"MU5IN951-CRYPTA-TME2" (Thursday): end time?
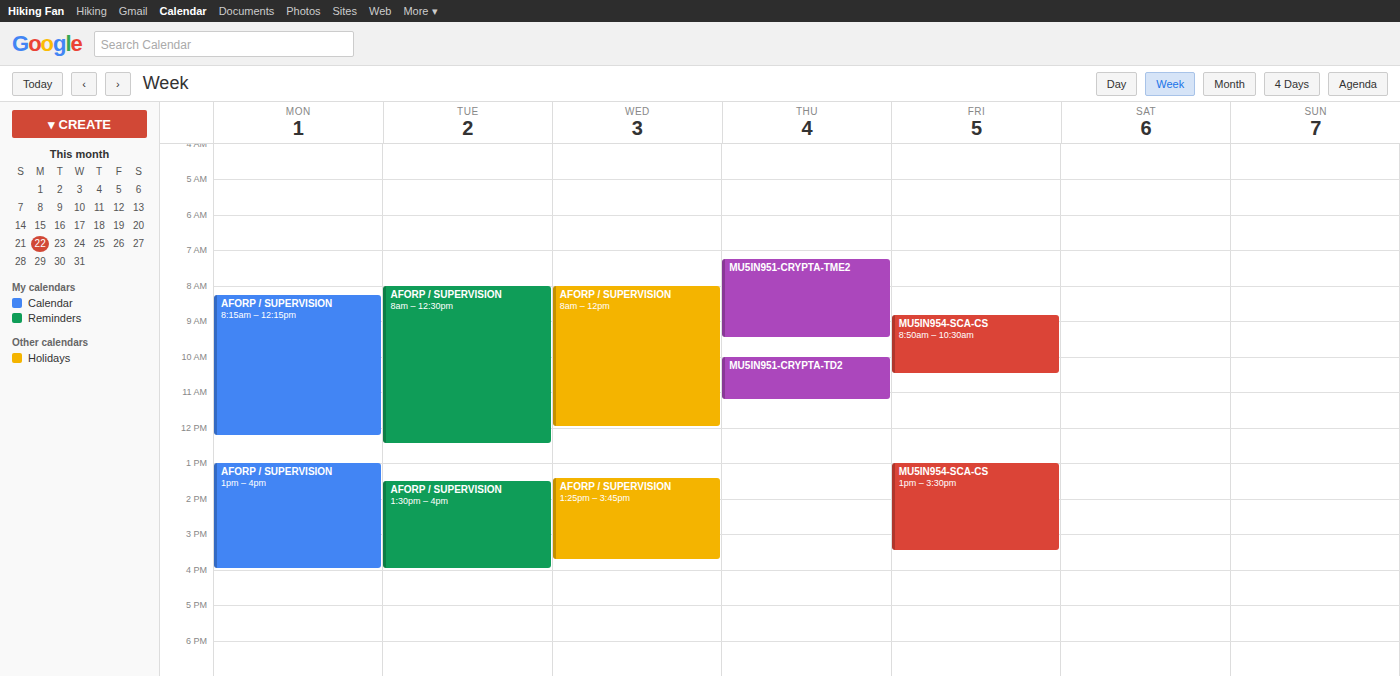
9:30 AM